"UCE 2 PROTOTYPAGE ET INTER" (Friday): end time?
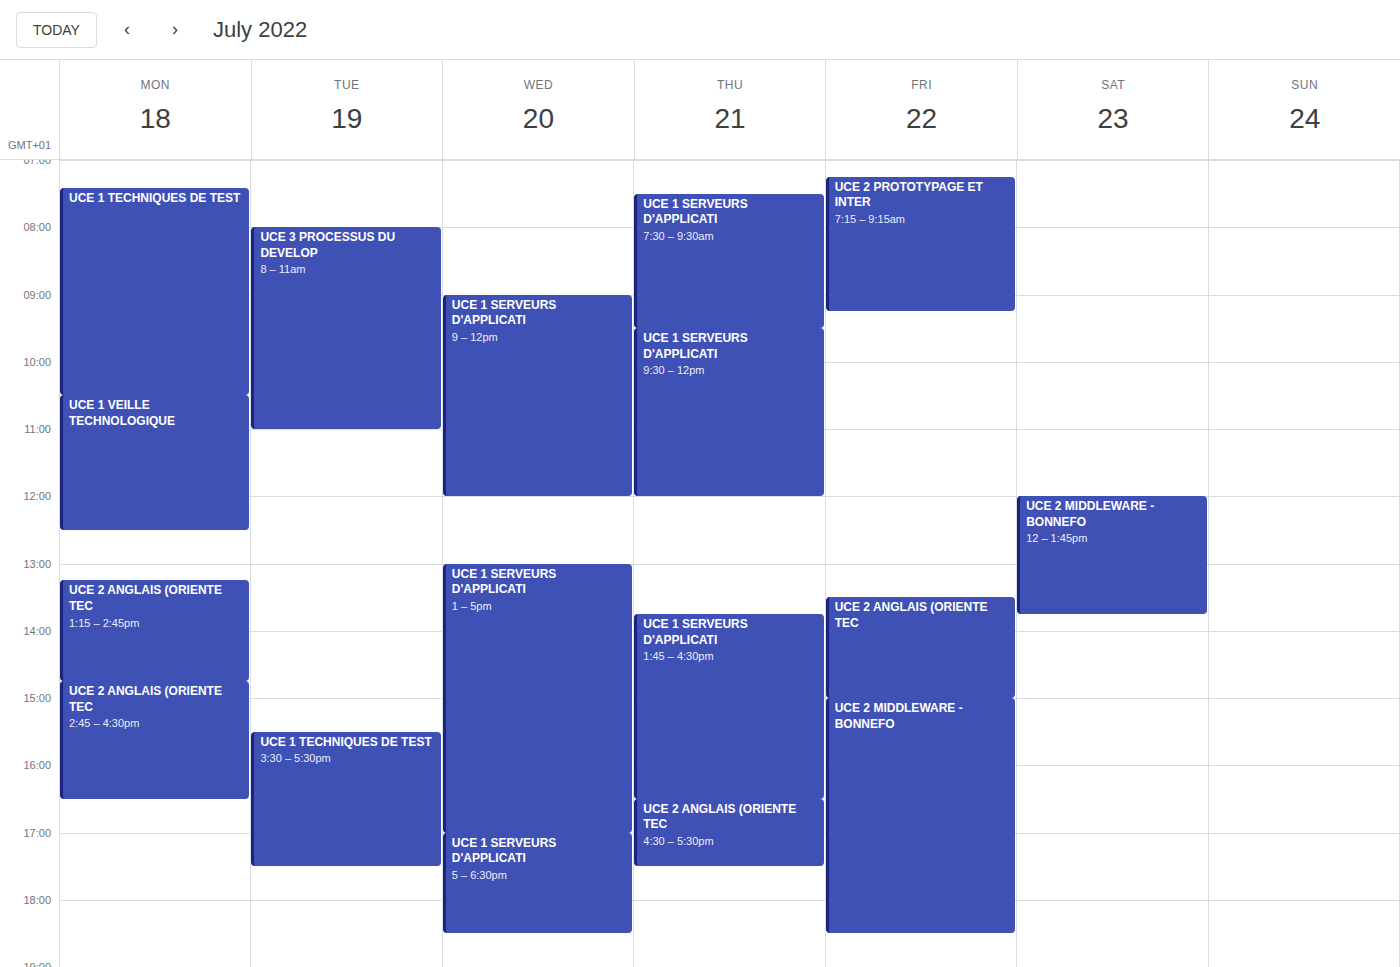
9:15 AM